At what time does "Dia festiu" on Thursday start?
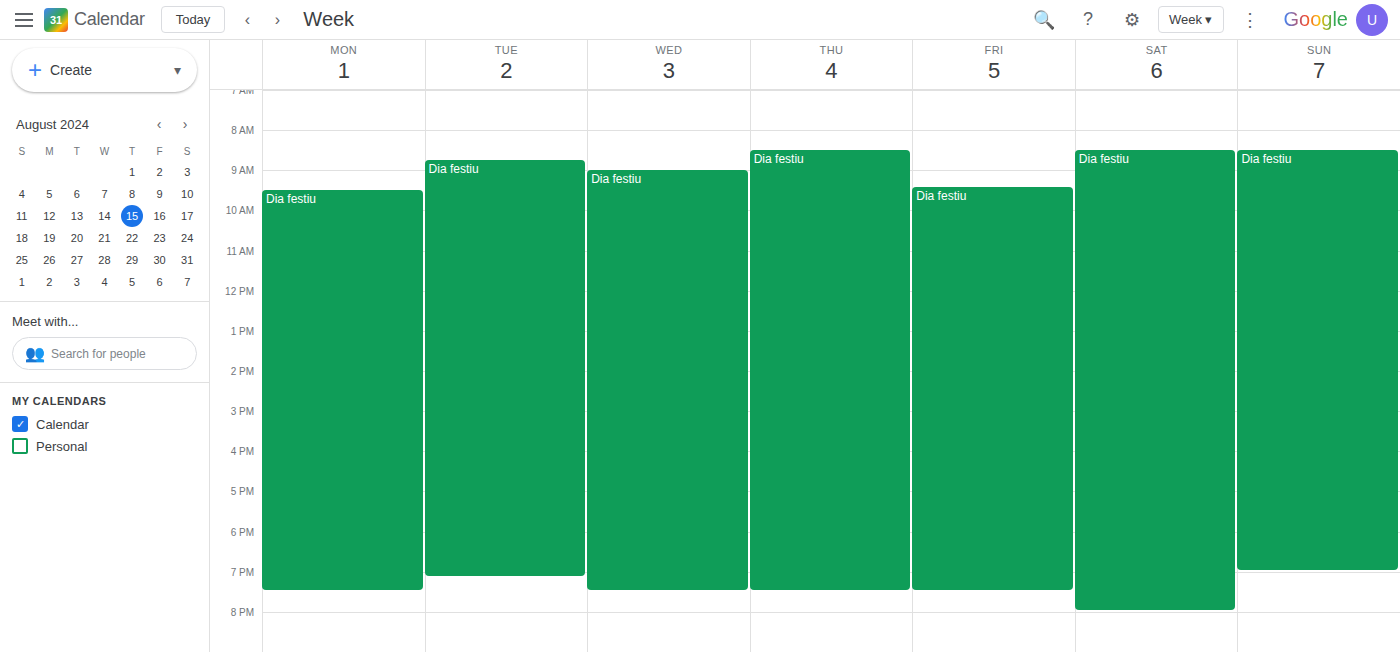
8:30 AM